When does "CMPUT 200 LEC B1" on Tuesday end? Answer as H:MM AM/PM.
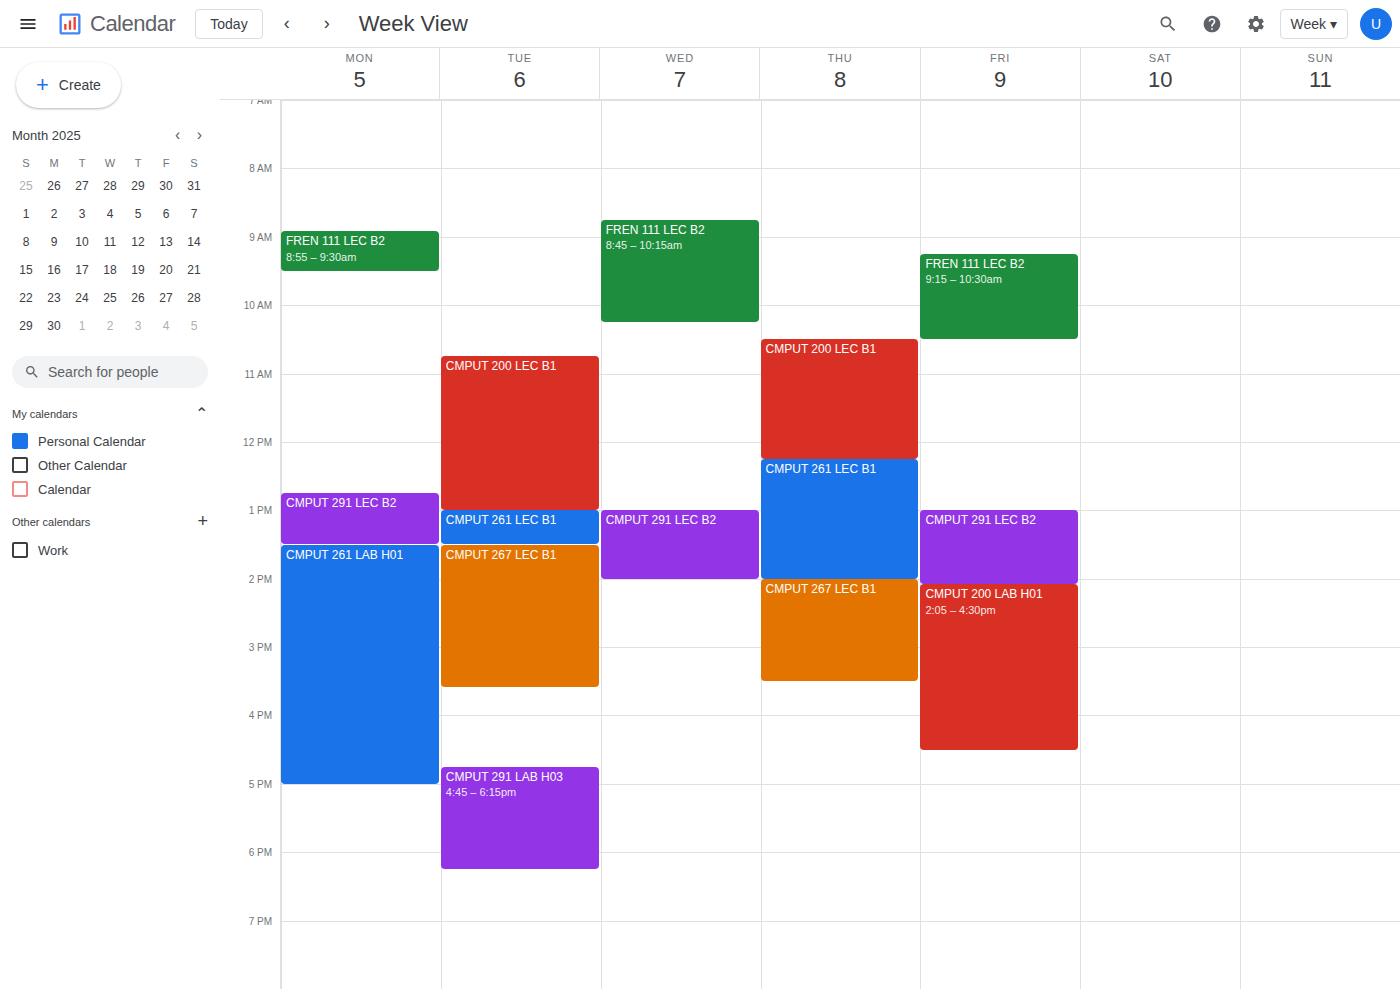
1:00 PM